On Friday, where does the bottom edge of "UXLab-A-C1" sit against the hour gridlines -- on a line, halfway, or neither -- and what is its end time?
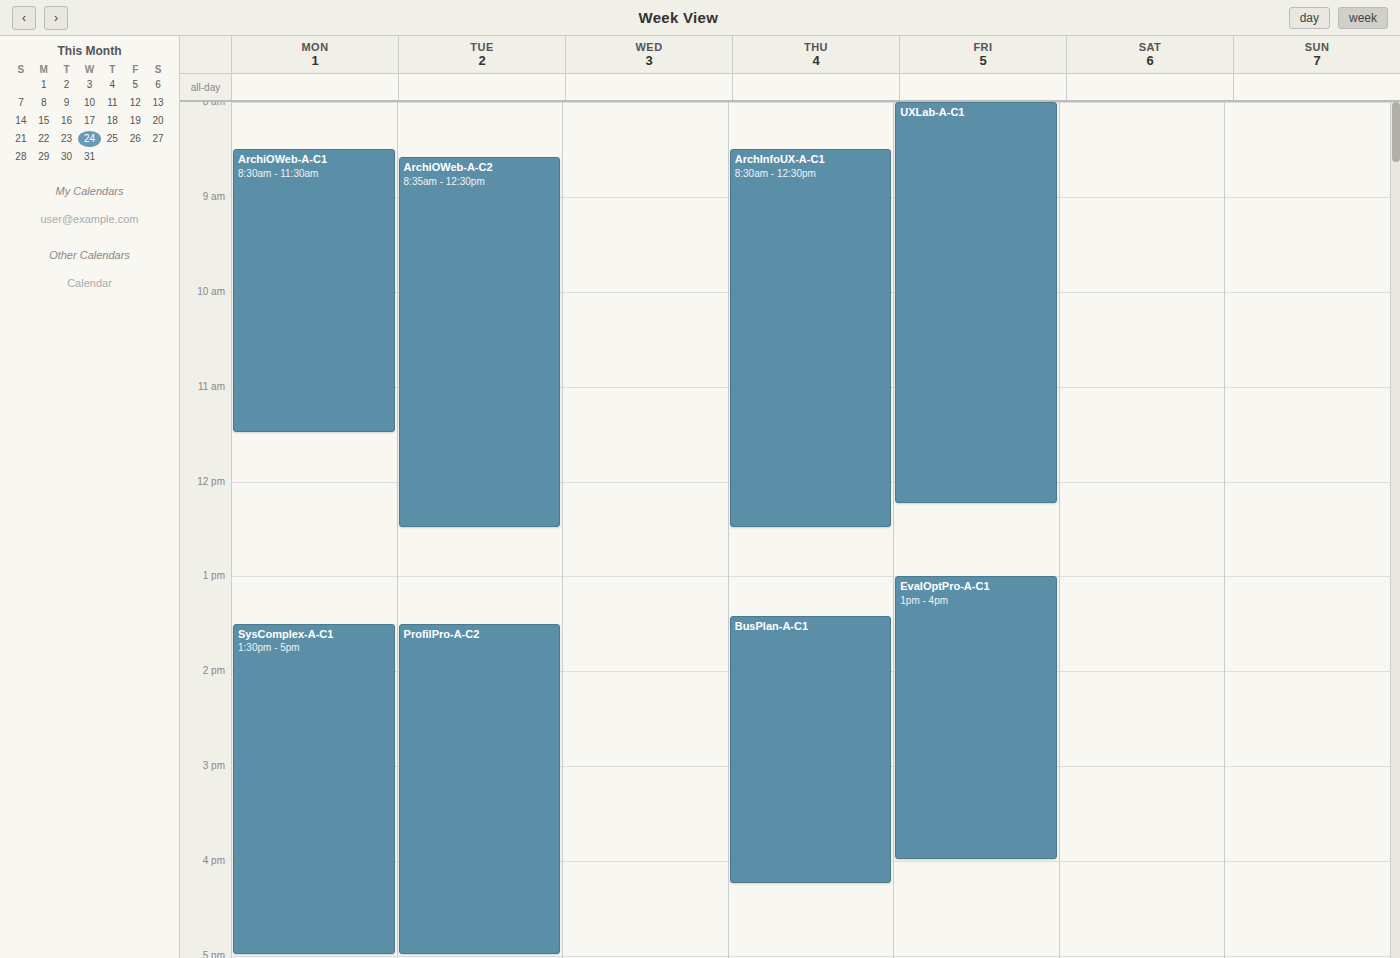
12:15 PM -- neither: a quarter of the way from the 12 PM line to the 1 PM line.